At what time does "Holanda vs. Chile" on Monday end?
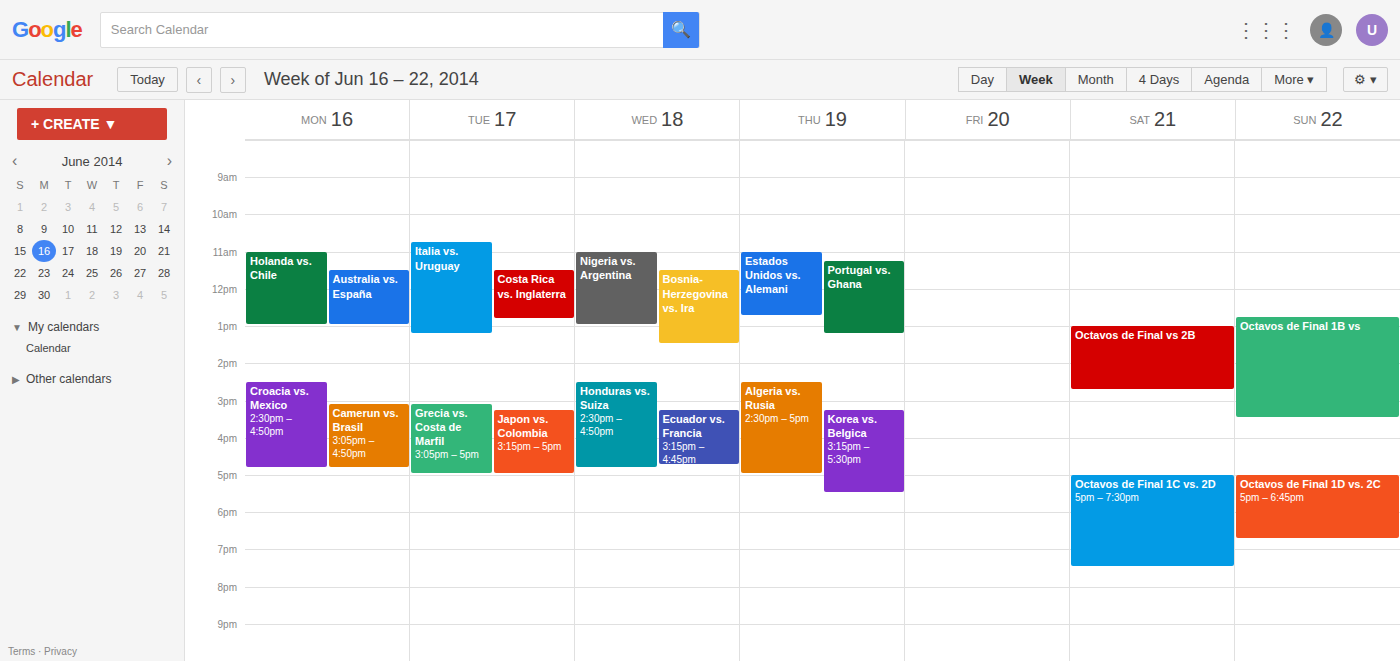
1:00 PM